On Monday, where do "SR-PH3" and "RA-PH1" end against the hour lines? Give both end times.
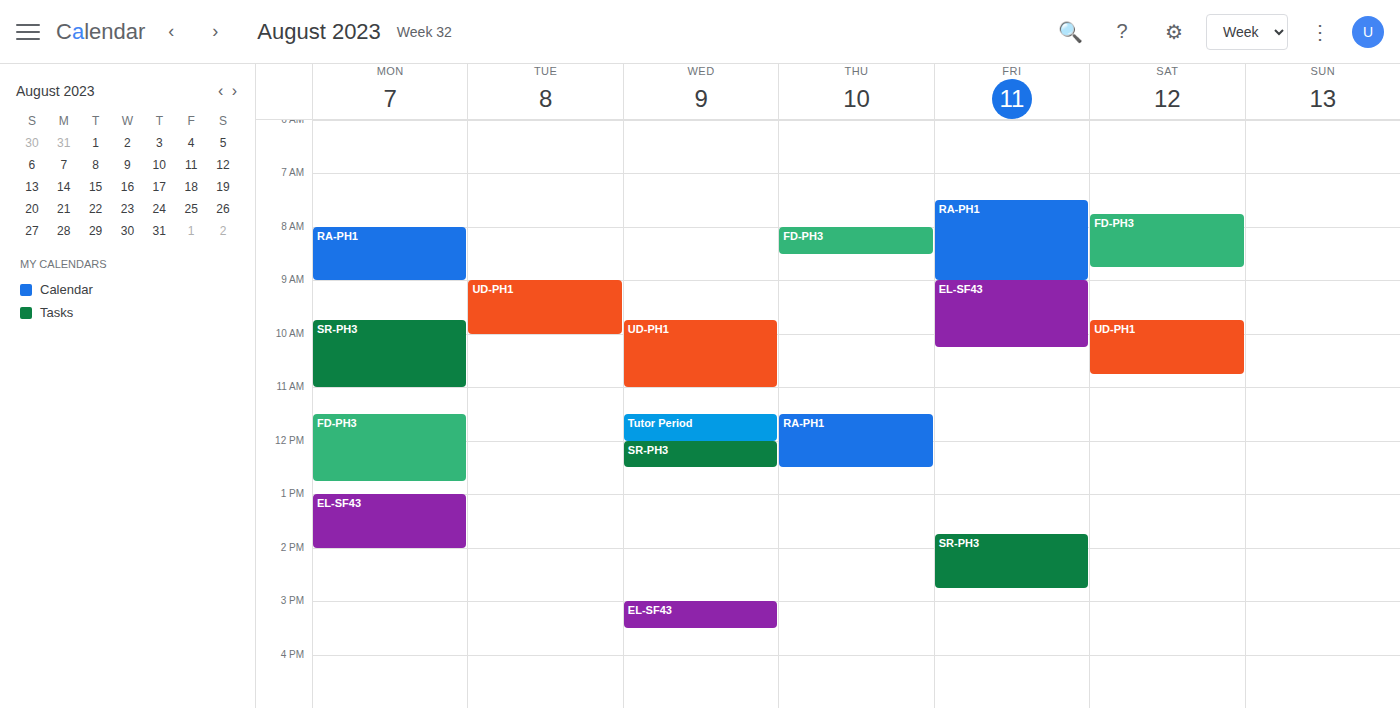
"SR-PH3": 11:00 AM, exactly on the 11 AM line. "RA-PH1": 9:00 AM, exactly on the 9 AM line.